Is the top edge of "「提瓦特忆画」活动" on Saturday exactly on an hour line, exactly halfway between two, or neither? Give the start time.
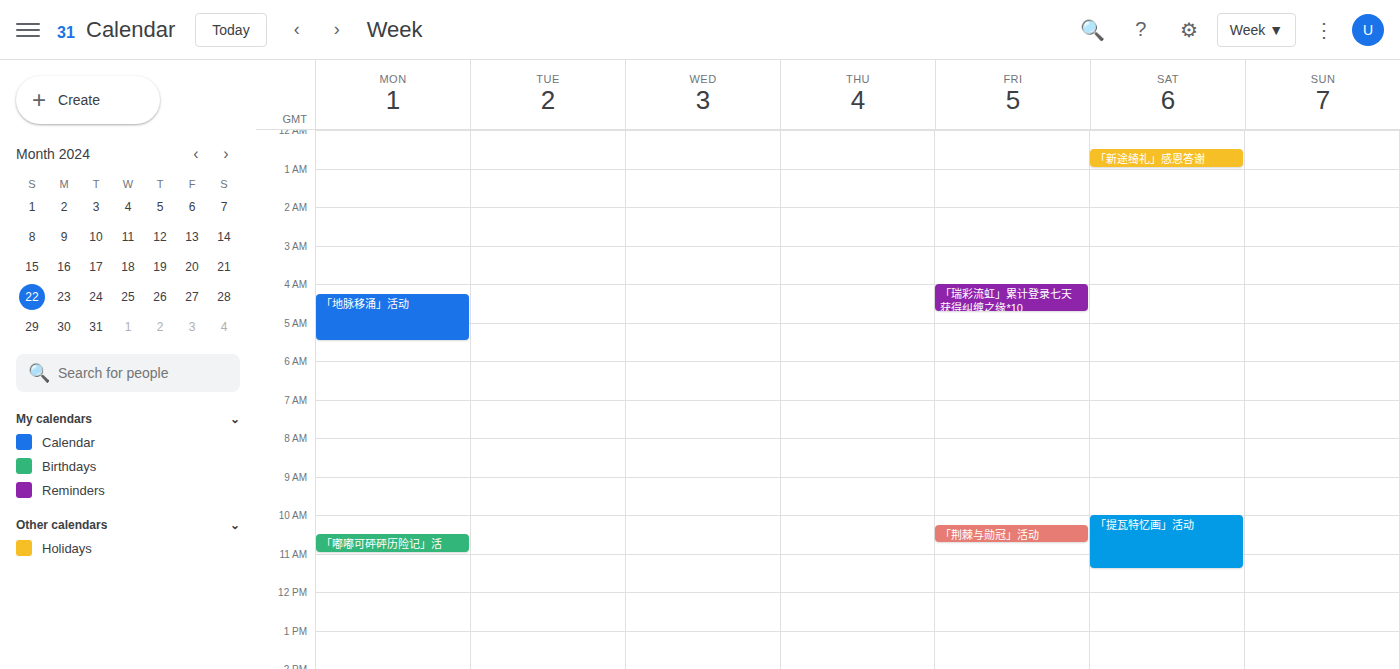
10:00 -- exactly on the 10:00 line.